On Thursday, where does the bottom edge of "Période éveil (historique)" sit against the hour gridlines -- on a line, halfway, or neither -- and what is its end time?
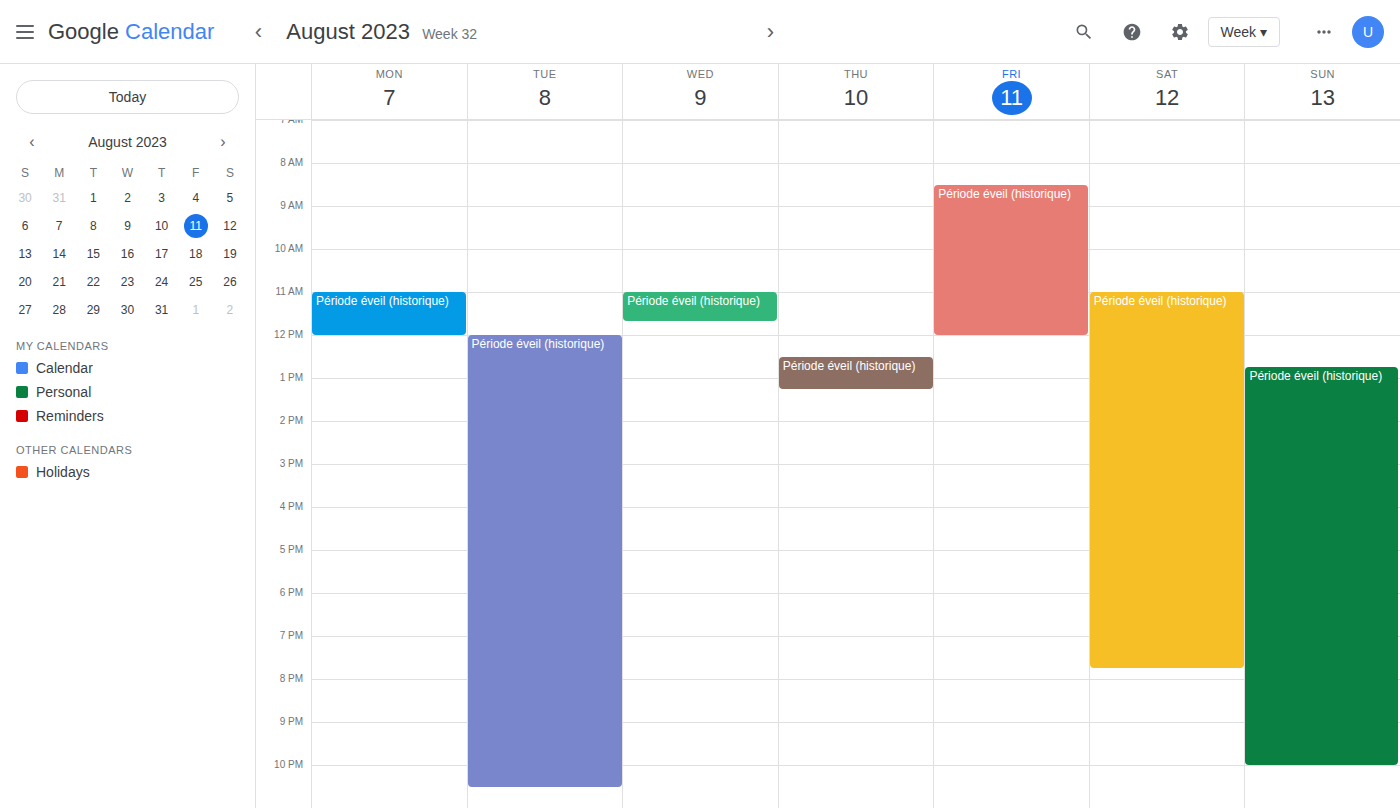
13:15 -- neither: a quarter of the way from the 13:00 line to the 14:00 line.